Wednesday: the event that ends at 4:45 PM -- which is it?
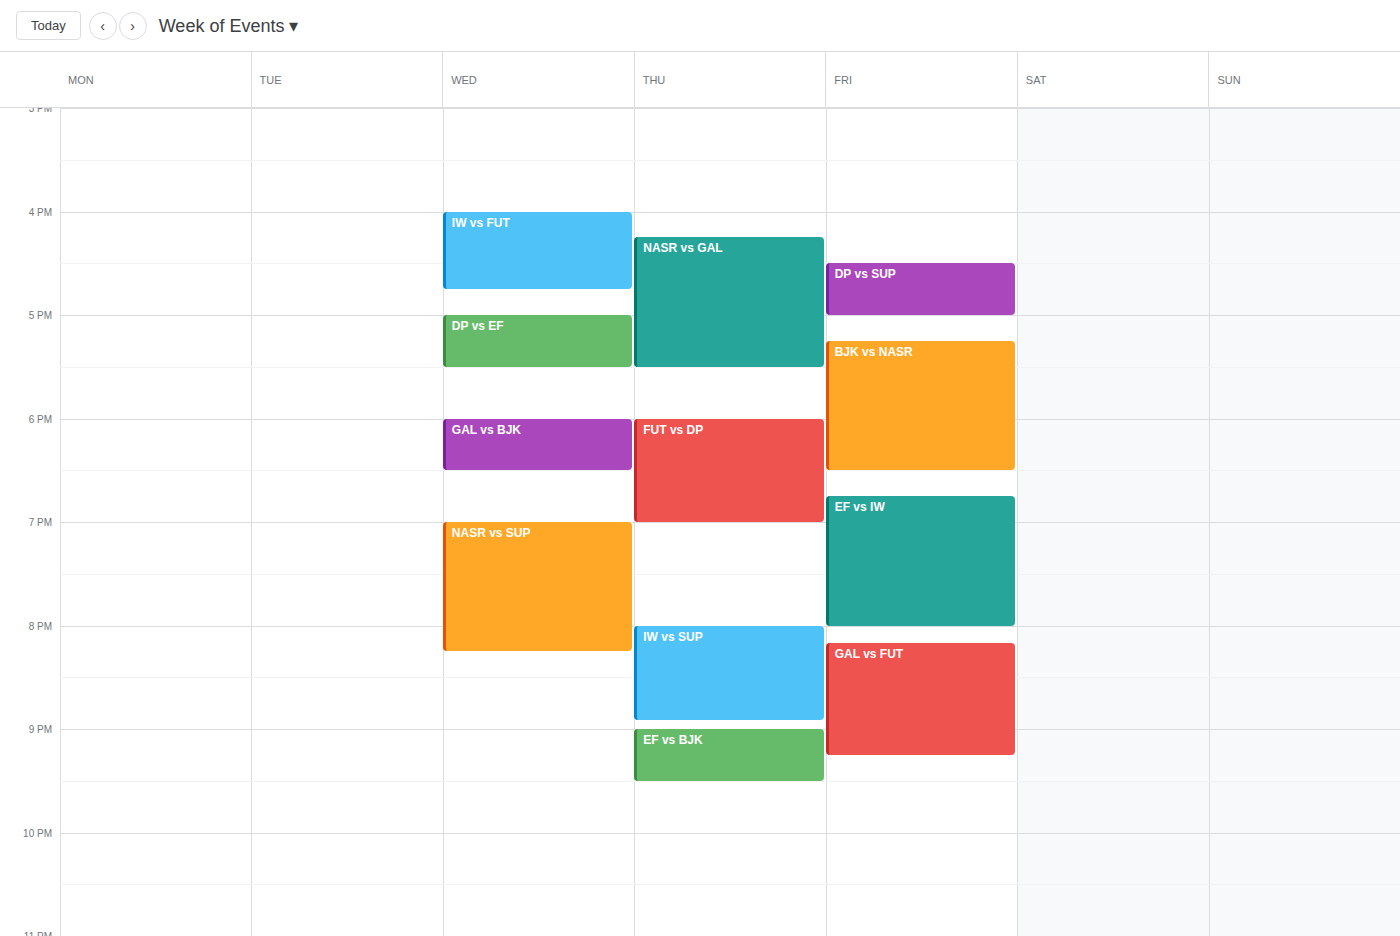
"IW vs FUT"